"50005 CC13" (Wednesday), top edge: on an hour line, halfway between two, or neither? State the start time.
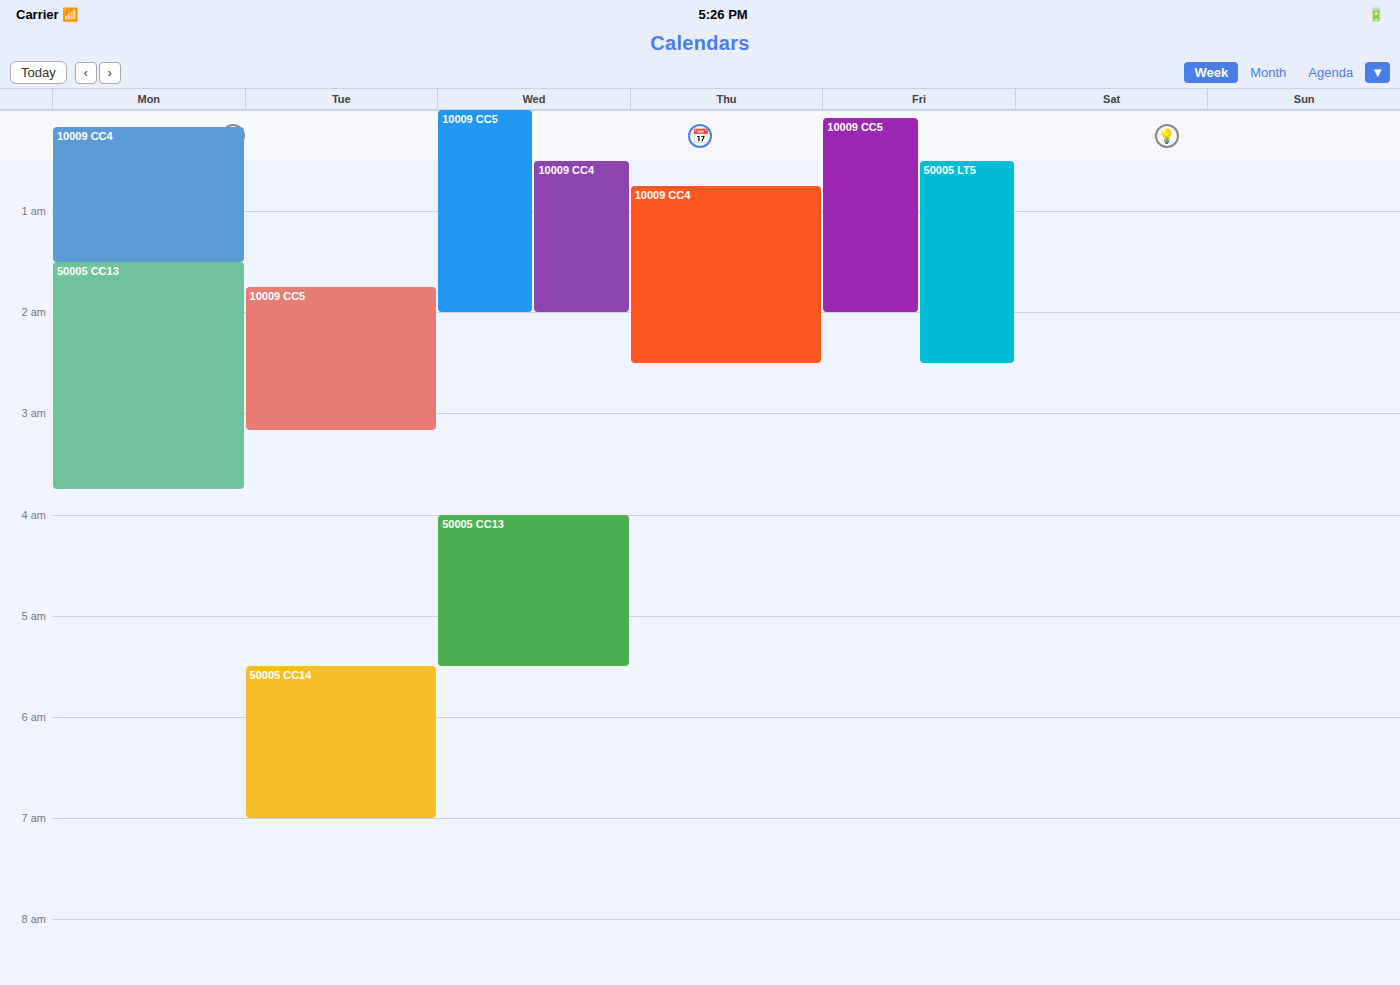
4:00 AM -- exactly on the 4 AM line.